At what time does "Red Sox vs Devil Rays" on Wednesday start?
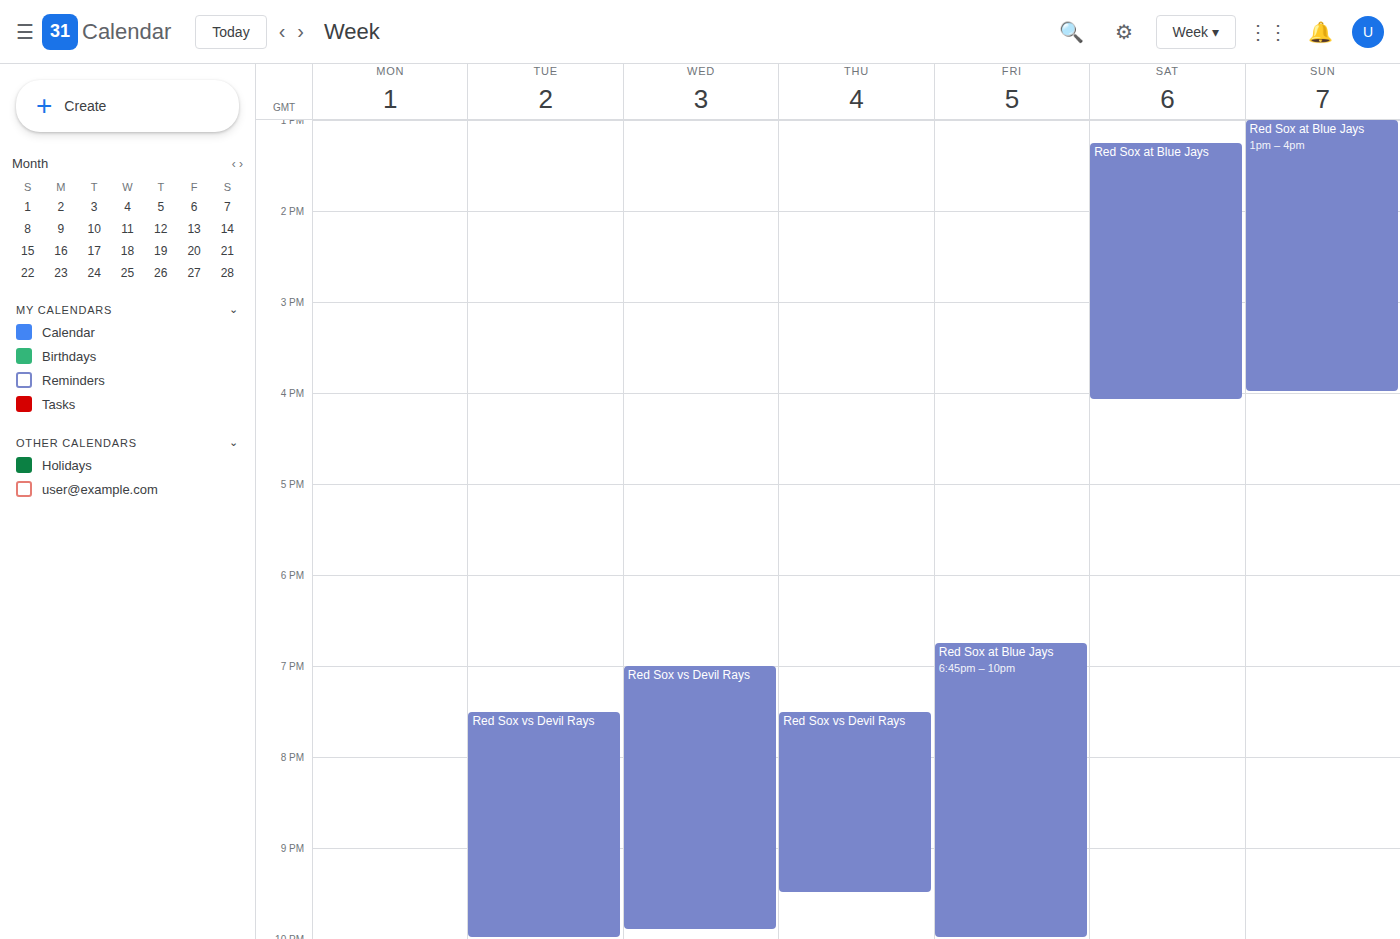
7:00 PM